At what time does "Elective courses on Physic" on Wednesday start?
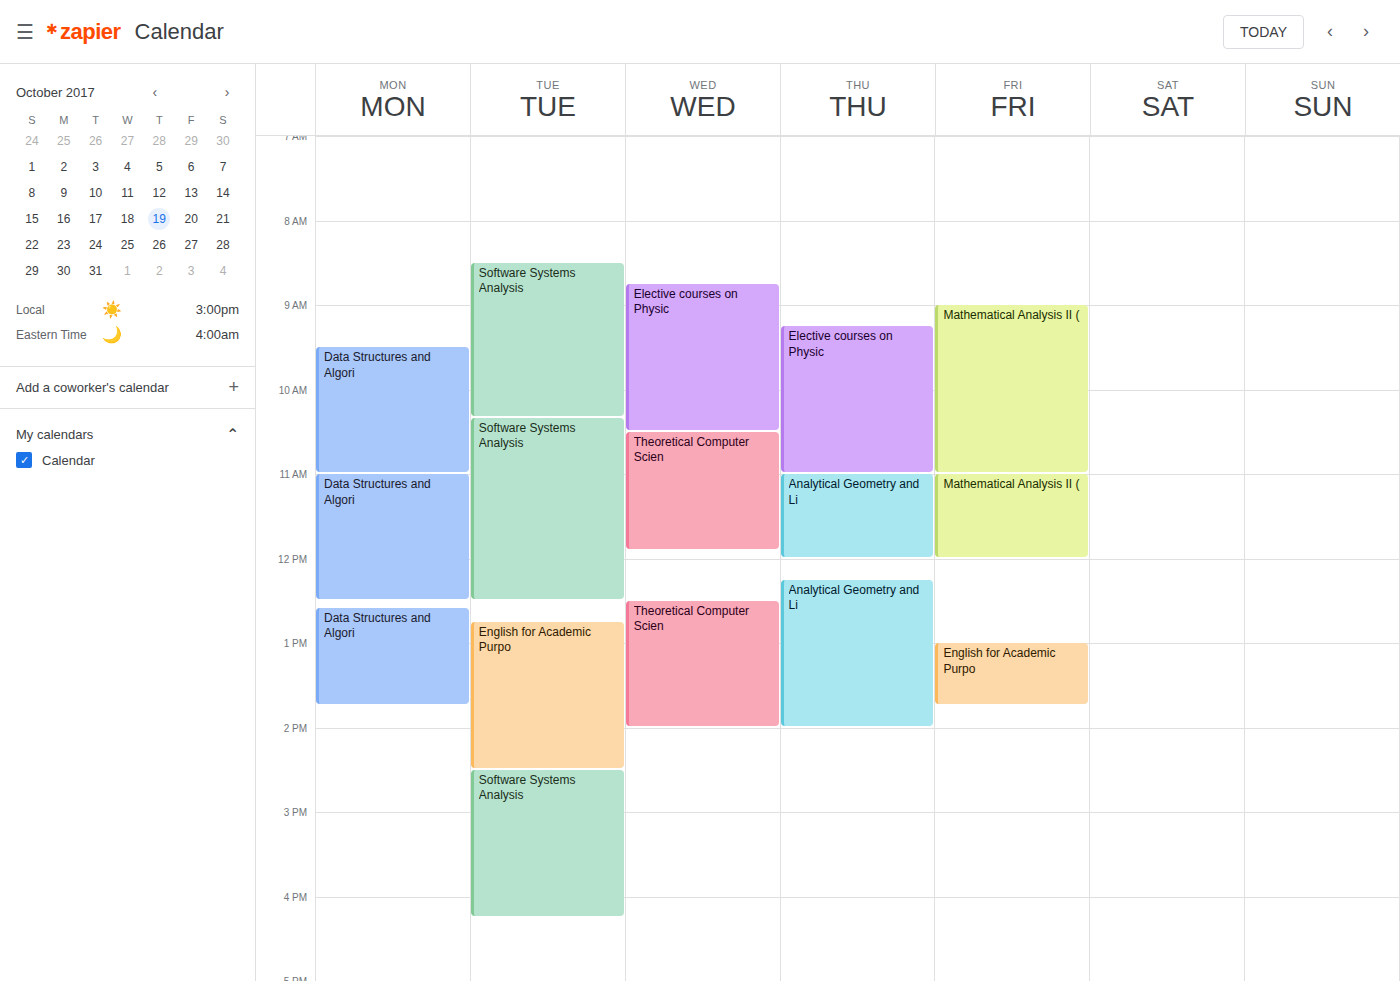
8:45 AM